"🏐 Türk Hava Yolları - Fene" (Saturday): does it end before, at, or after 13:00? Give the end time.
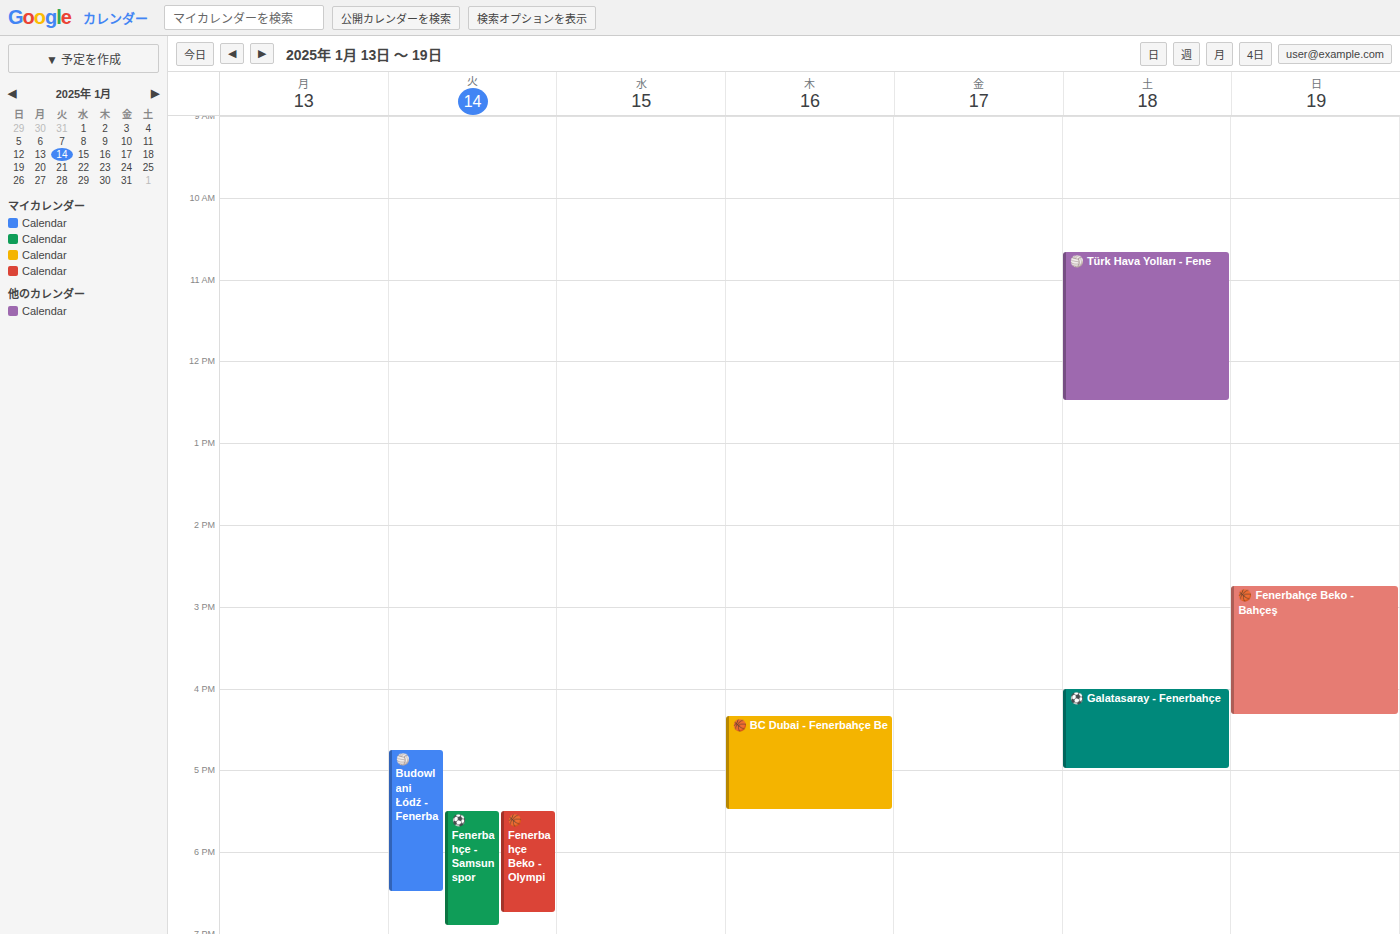
12:30 -- before 13:00, 30 minutes above the 13:00 line.